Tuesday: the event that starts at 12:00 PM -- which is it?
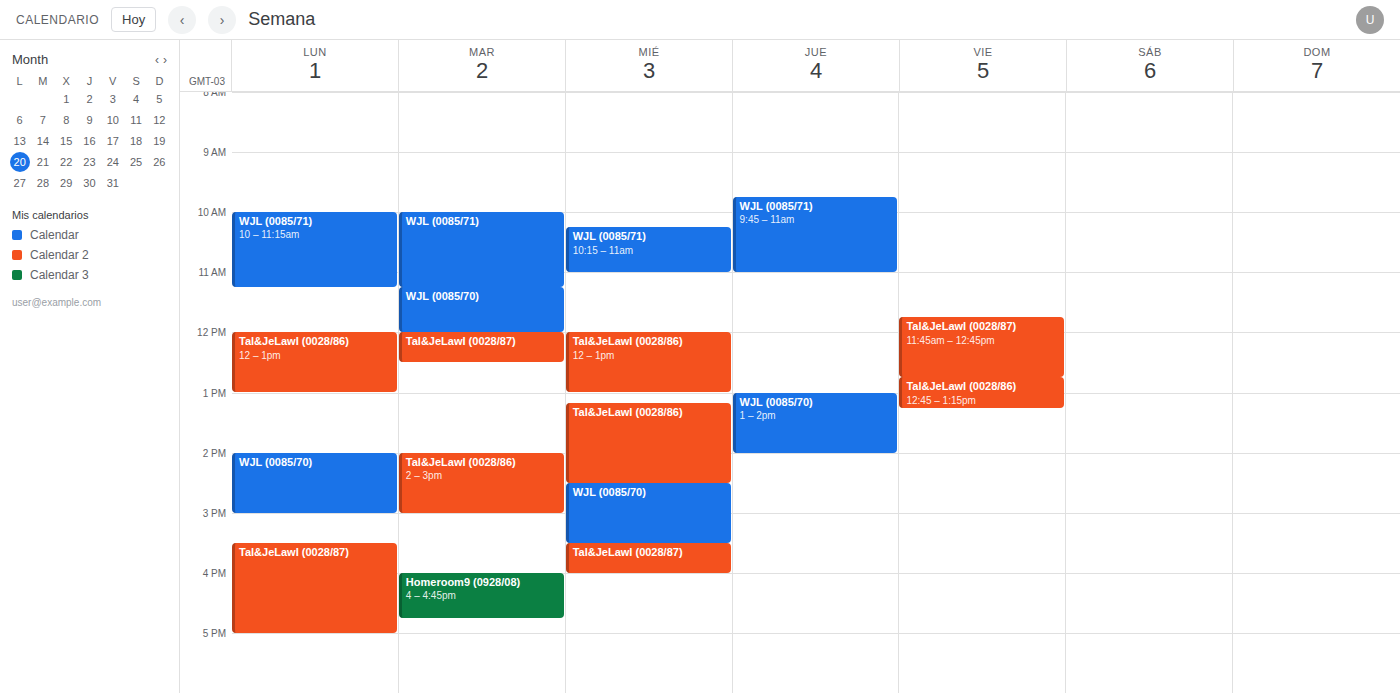
"Tal&JeLawI (0028/87)"